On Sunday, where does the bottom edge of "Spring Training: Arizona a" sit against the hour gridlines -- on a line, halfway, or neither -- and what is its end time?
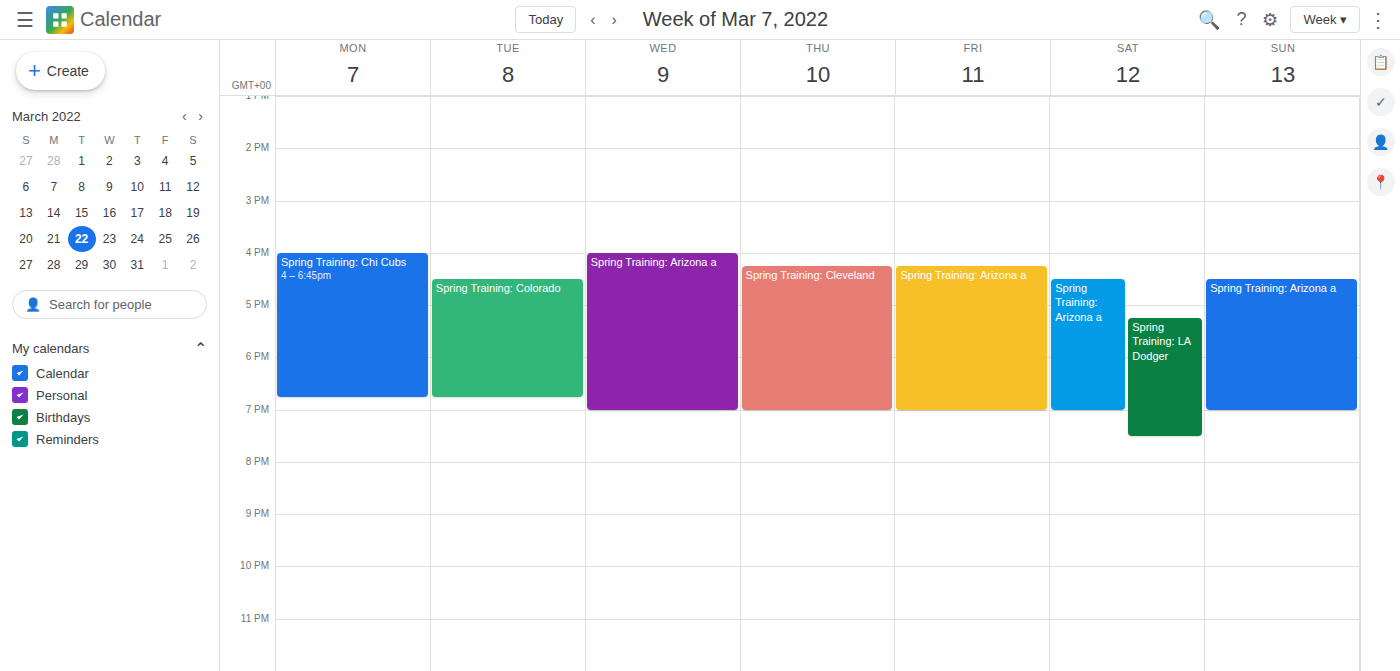
7:00 PM -- exactly on the 7 PM line.